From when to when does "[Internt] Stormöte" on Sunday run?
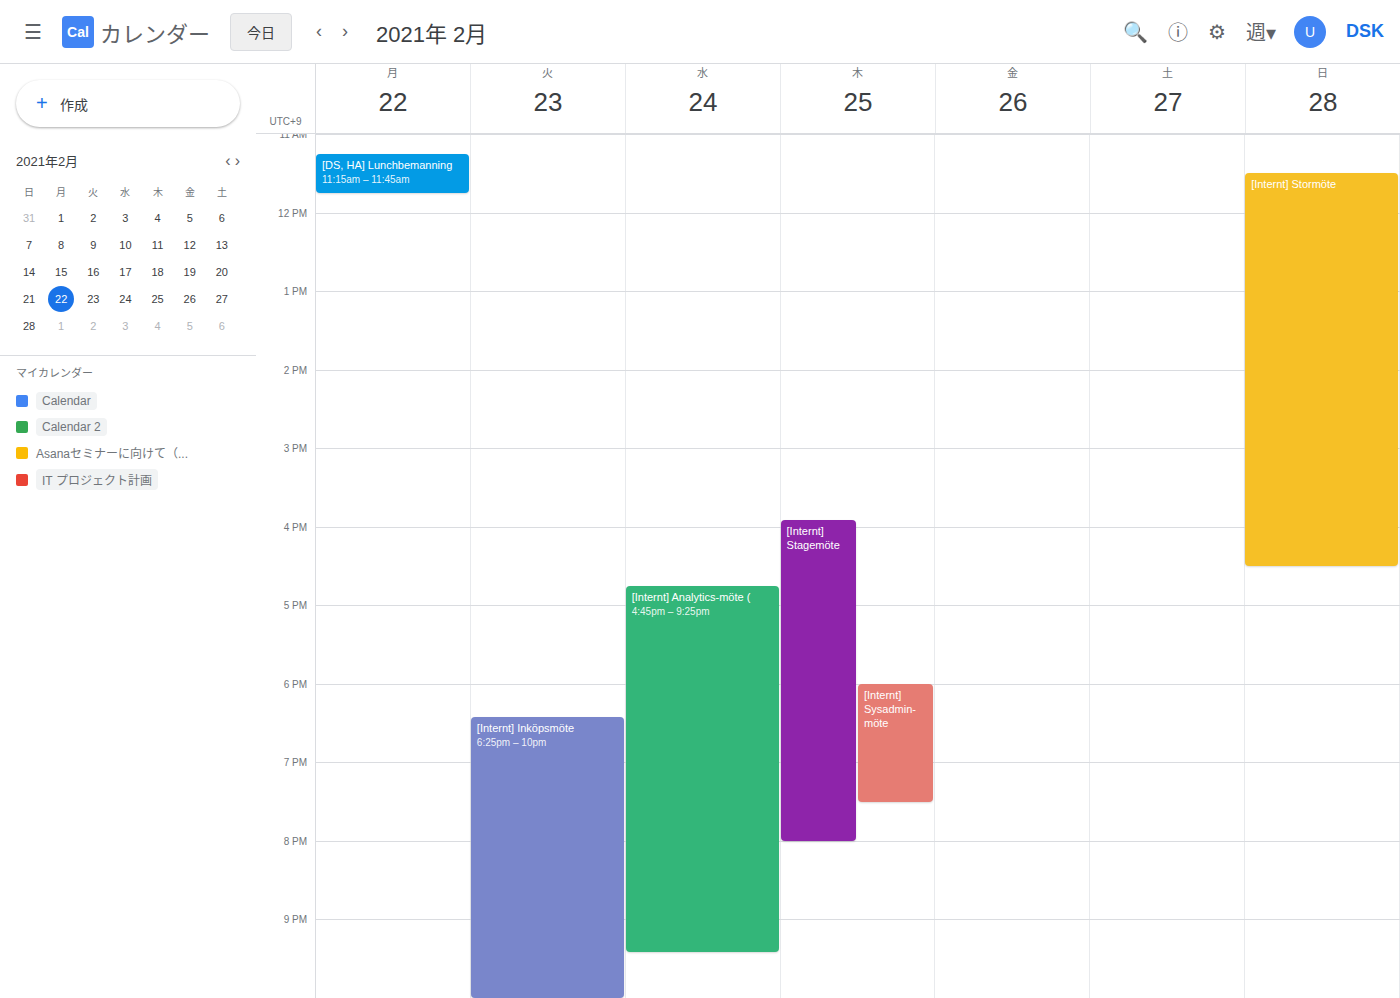
11:30 to 16:30